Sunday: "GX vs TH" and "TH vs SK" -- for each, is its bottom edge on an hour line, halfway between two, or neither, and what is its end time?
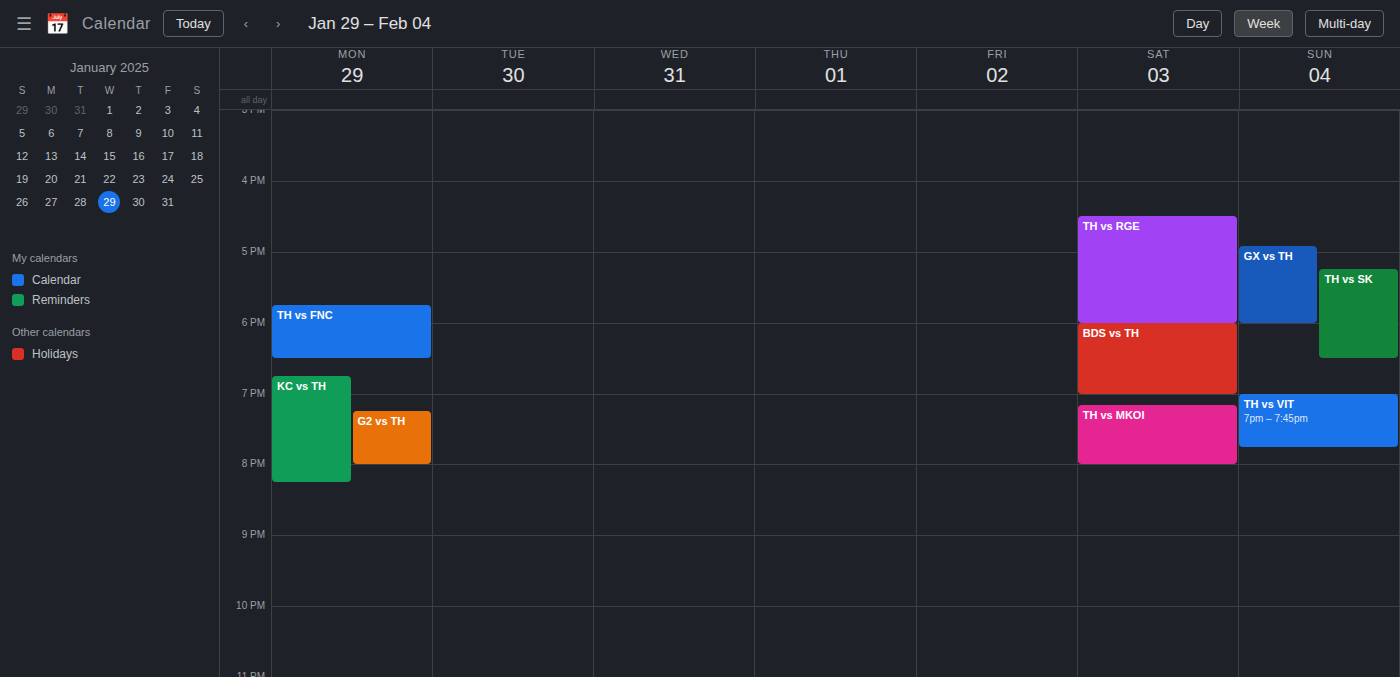
"GX vs TH": 6:00 PM, exactly on the 6 PM line. "TH vs SK": 6:30 PM, halfway between the 6 PM and 7 PM lines.